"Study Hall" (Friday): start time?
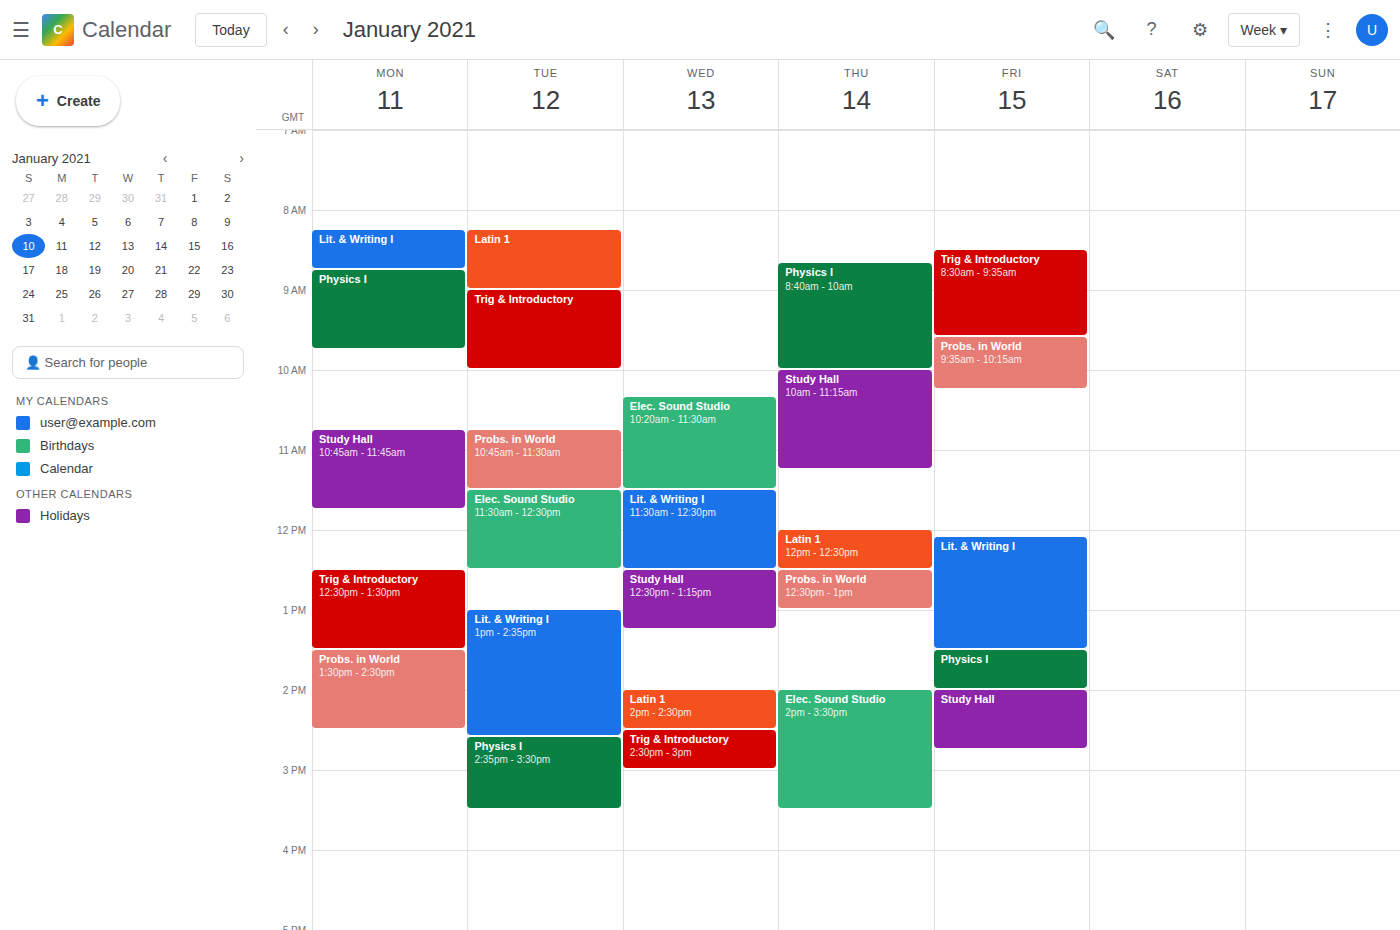
2:00 PM